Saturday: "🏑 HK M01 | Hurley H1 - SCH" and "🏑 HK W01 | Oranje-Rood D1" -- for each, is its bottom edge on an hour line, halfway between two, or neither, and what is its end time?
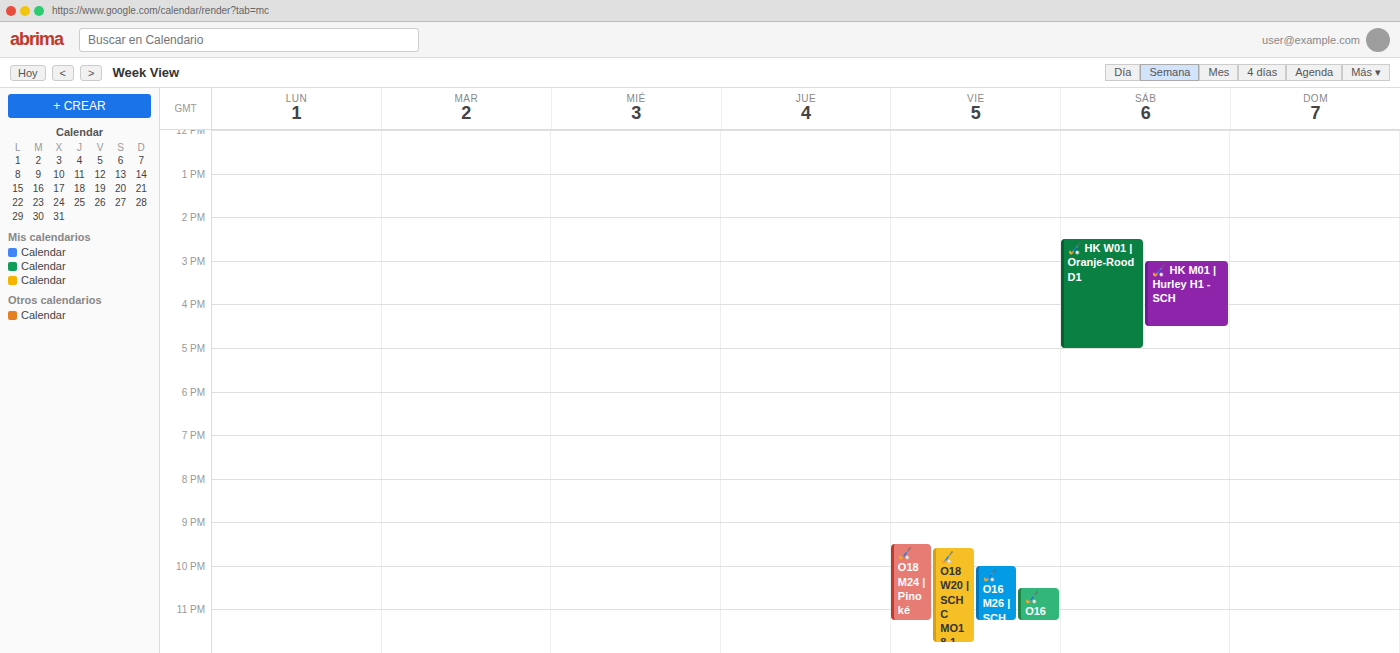
"🏑 HK M01 | Hurley H1 - SCH": 4:30 PM, halfway between the 4 PM and 5 PM lines. "🏑 HK W01 | Oranje-Rood D1": 5:00 PM, exactly on the 5 PM line.